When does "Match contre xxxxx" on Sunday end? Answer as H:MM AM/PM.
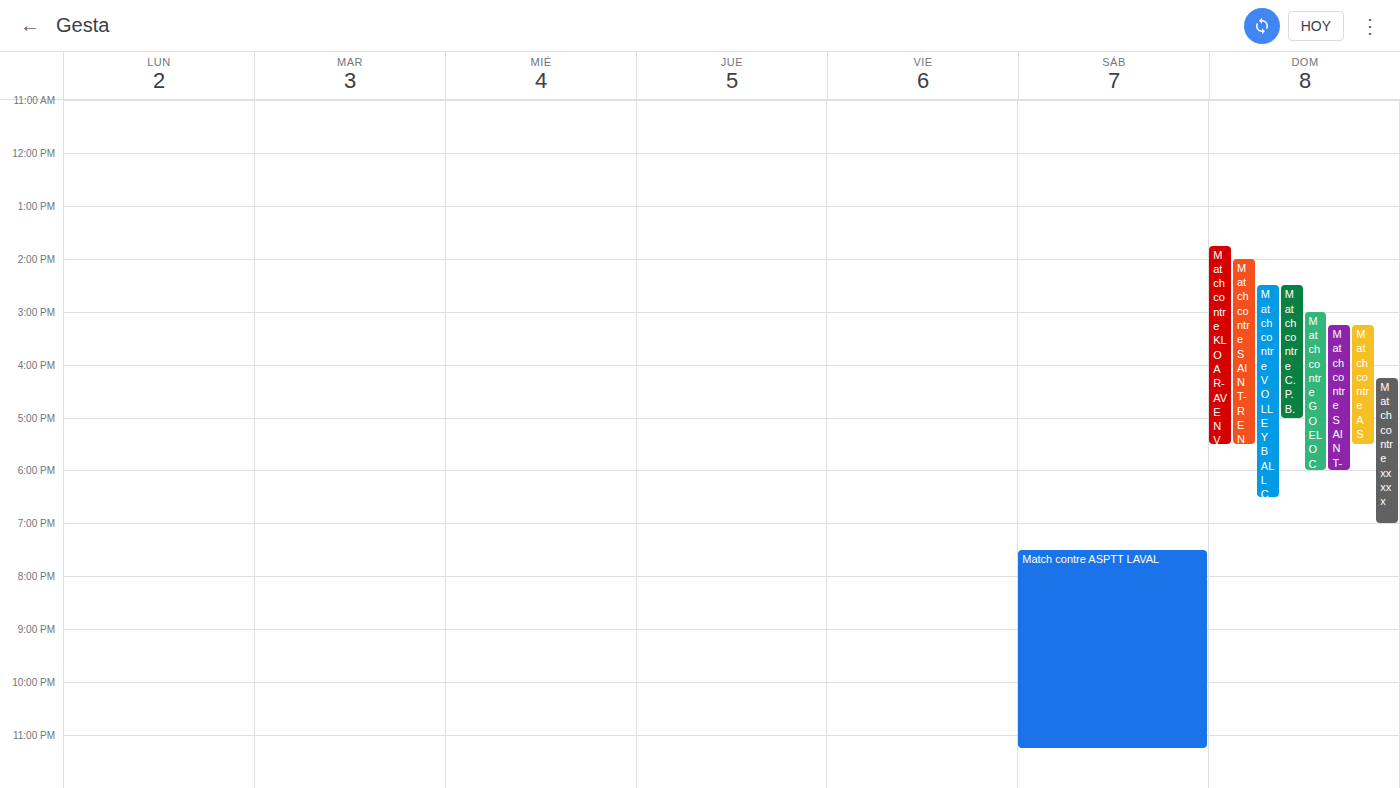
7:00 PM